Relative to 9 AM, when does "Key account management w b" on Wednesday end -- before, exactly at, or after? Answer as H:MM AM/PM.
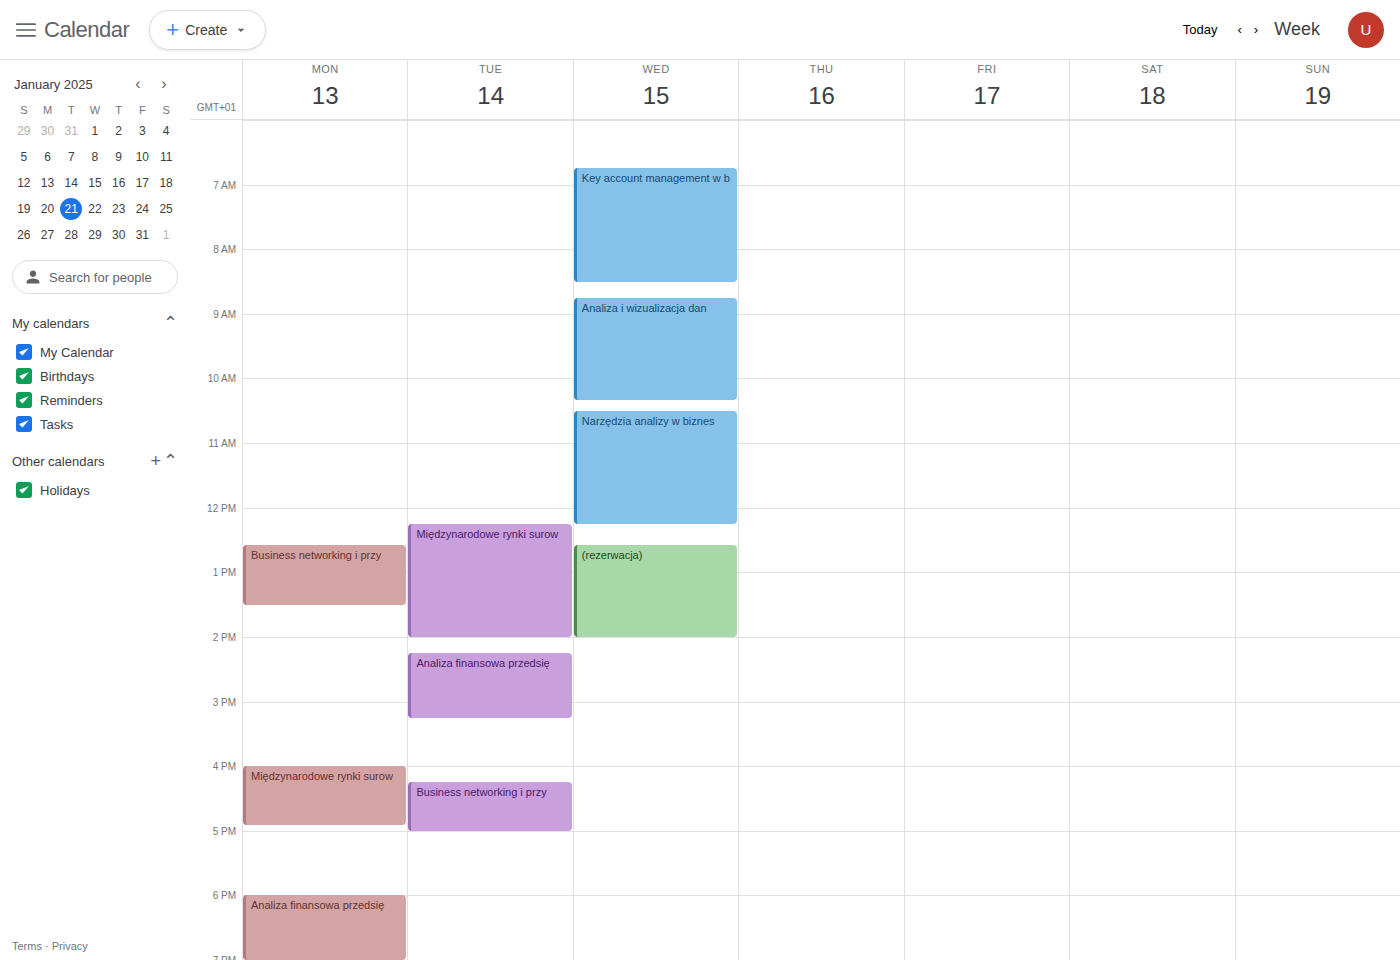
8:30 AM -- before 9 AM, 30 minutes above the 9 AM line.